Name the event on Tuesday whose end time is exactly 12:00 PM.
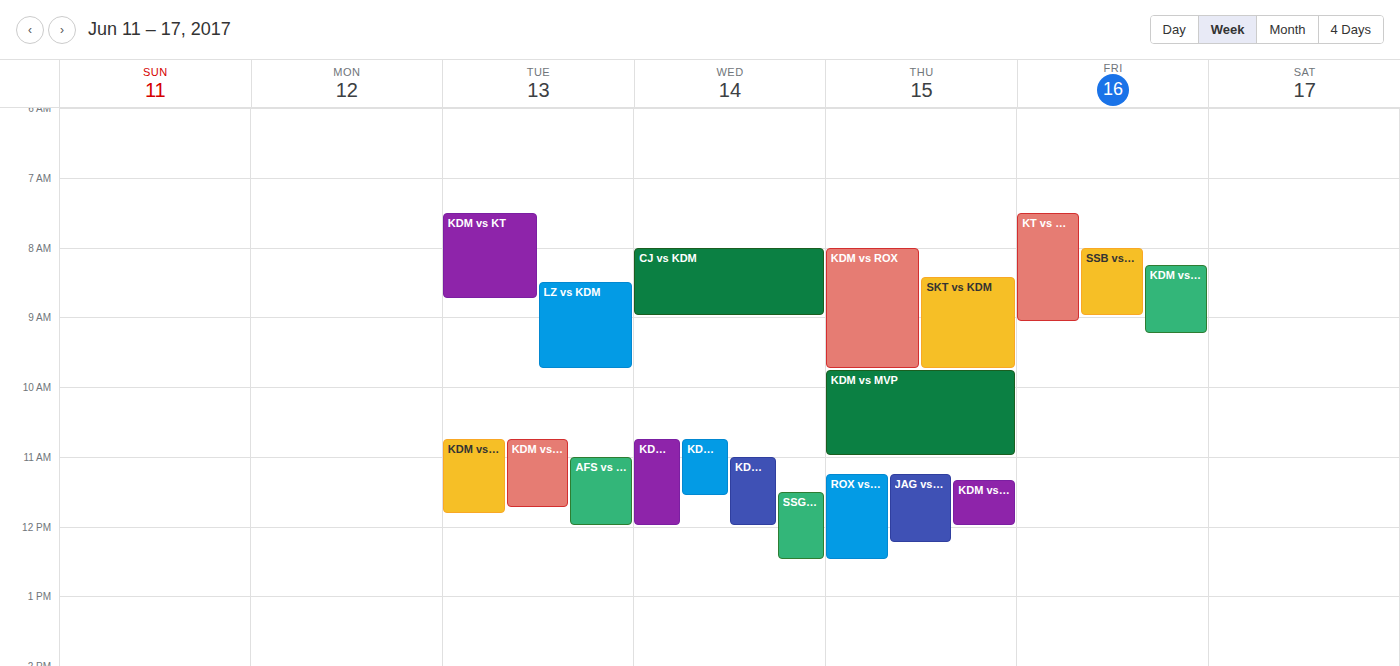
"AFS vs KDM"